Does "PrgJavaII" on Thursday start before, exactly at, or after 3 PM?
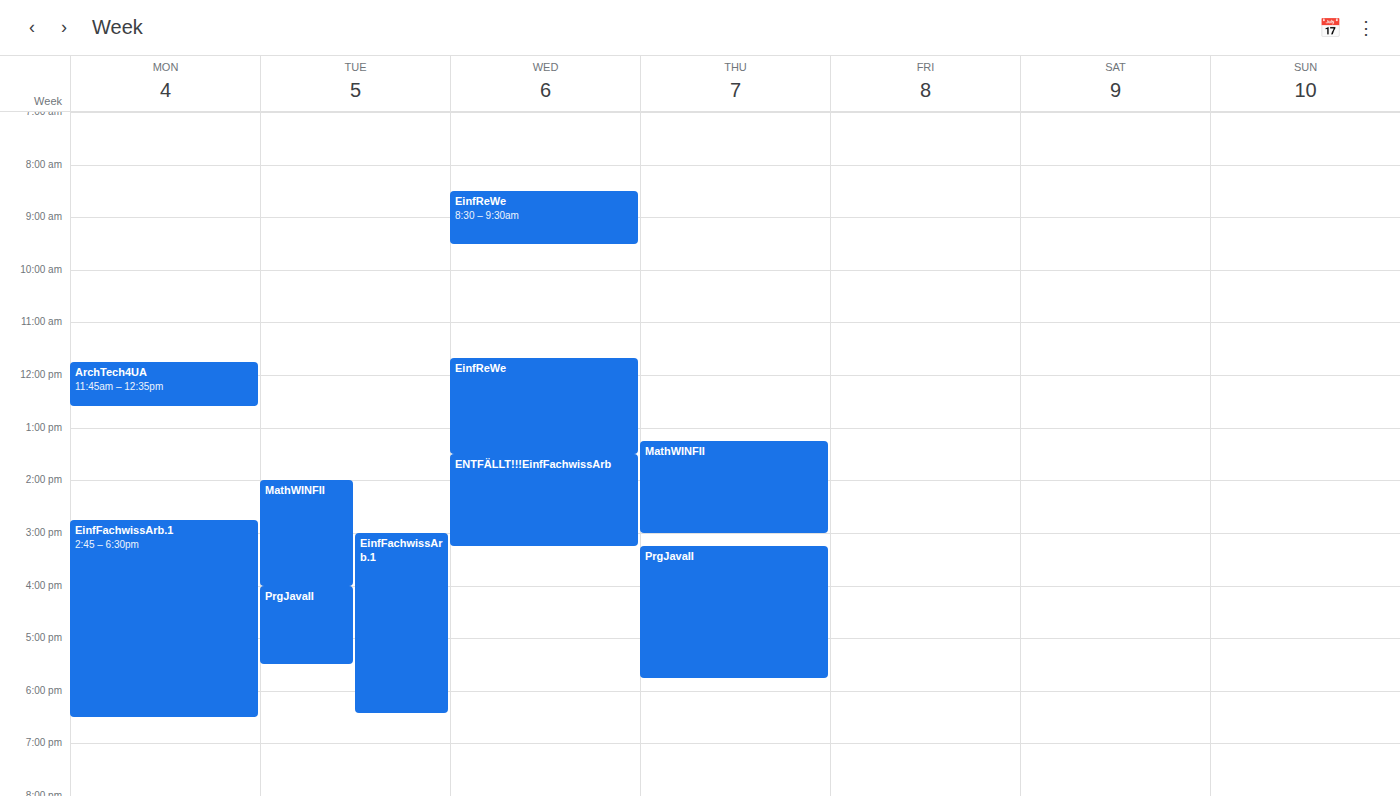
3:15 PM -- after 3 PM, 15 minutes below the 3 PM line.